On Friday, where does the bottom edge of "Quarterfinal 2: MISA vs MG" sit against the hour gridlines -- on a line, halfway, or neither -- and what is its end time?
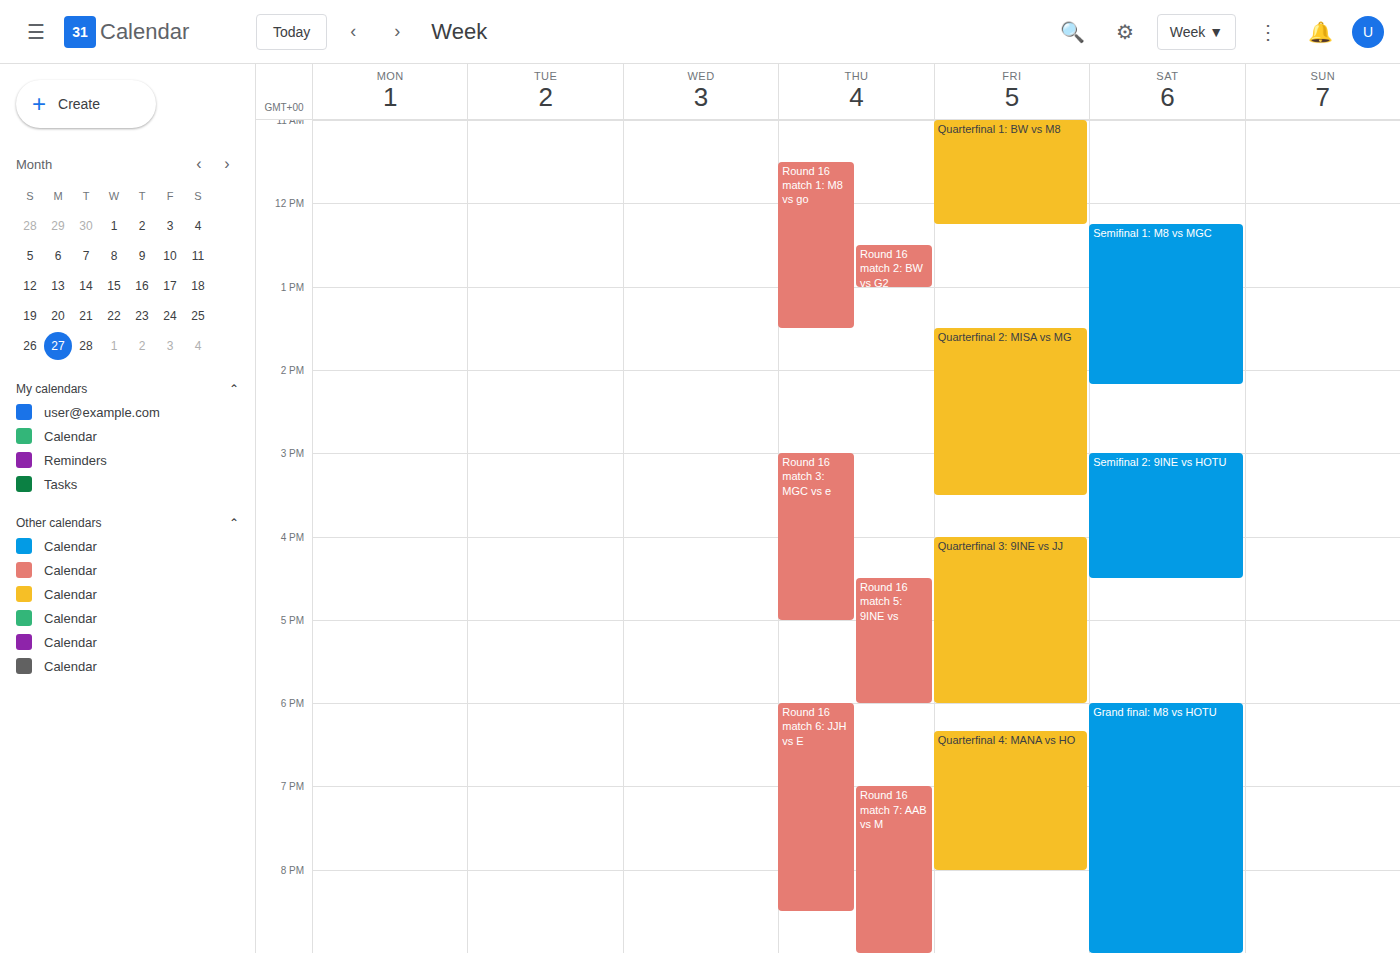
3:30 PM -- halfway between the 3 PM and 4 PM lines.